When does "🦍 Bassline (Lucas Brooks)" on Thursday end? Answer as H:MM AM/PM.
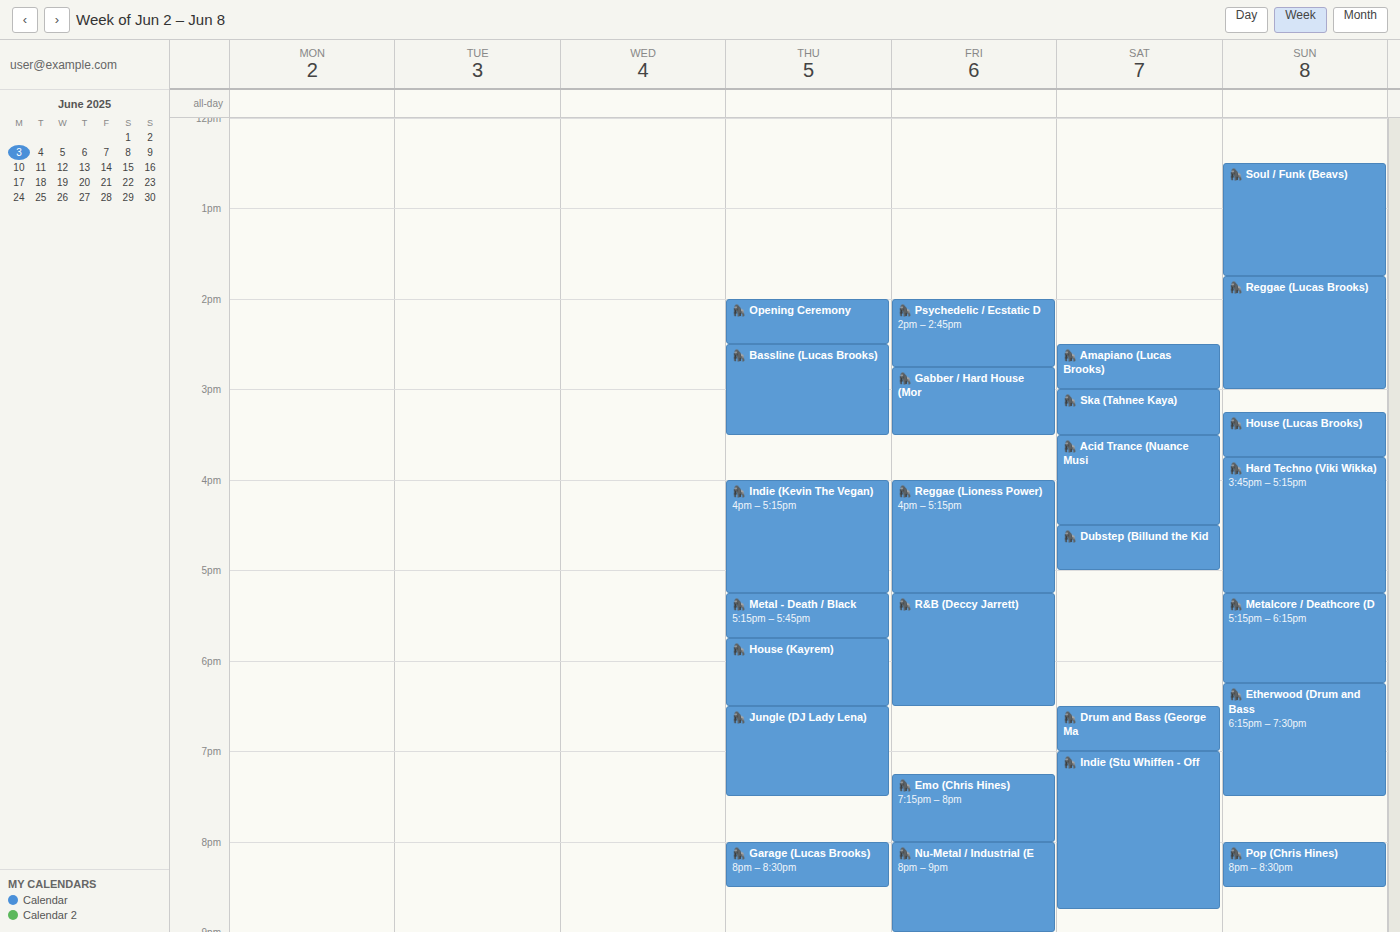
3:30 PM